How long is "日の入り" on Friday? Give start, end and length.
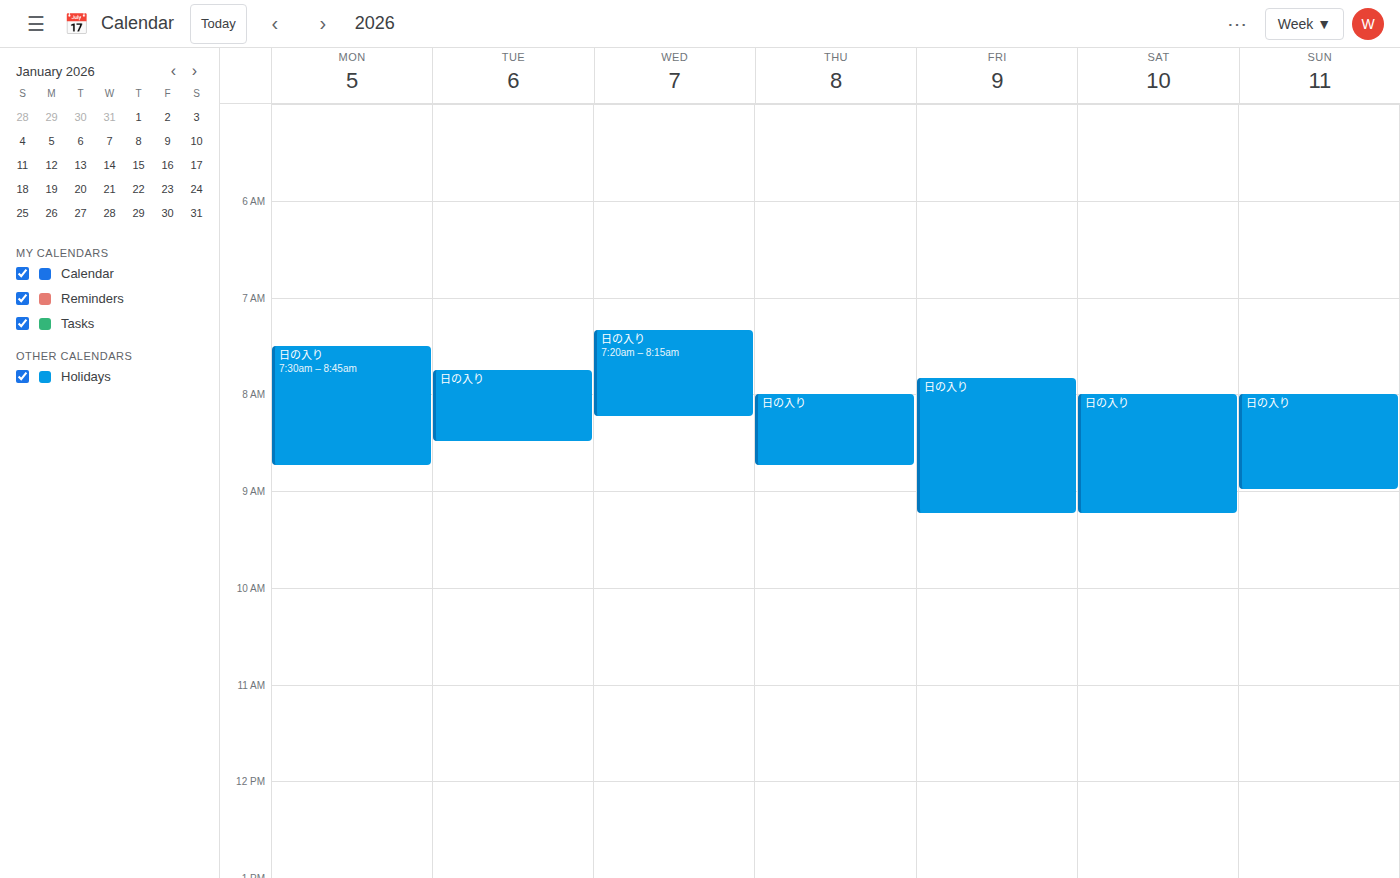
7:50 AM to 9:15 AM, 1 hour 25 minutes